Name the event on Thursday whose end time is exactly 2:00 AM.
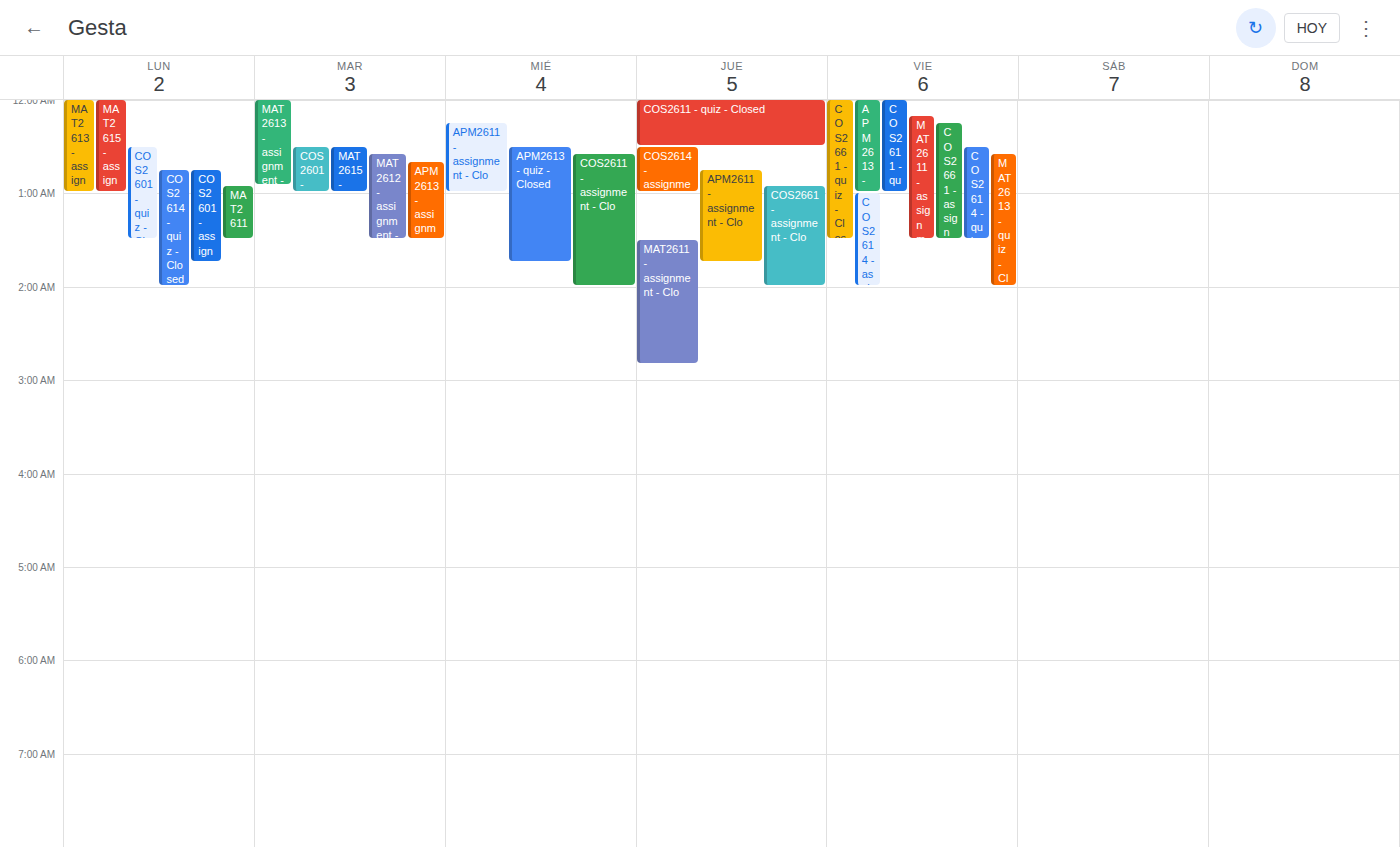
"COS2661 - assignment - Clo"